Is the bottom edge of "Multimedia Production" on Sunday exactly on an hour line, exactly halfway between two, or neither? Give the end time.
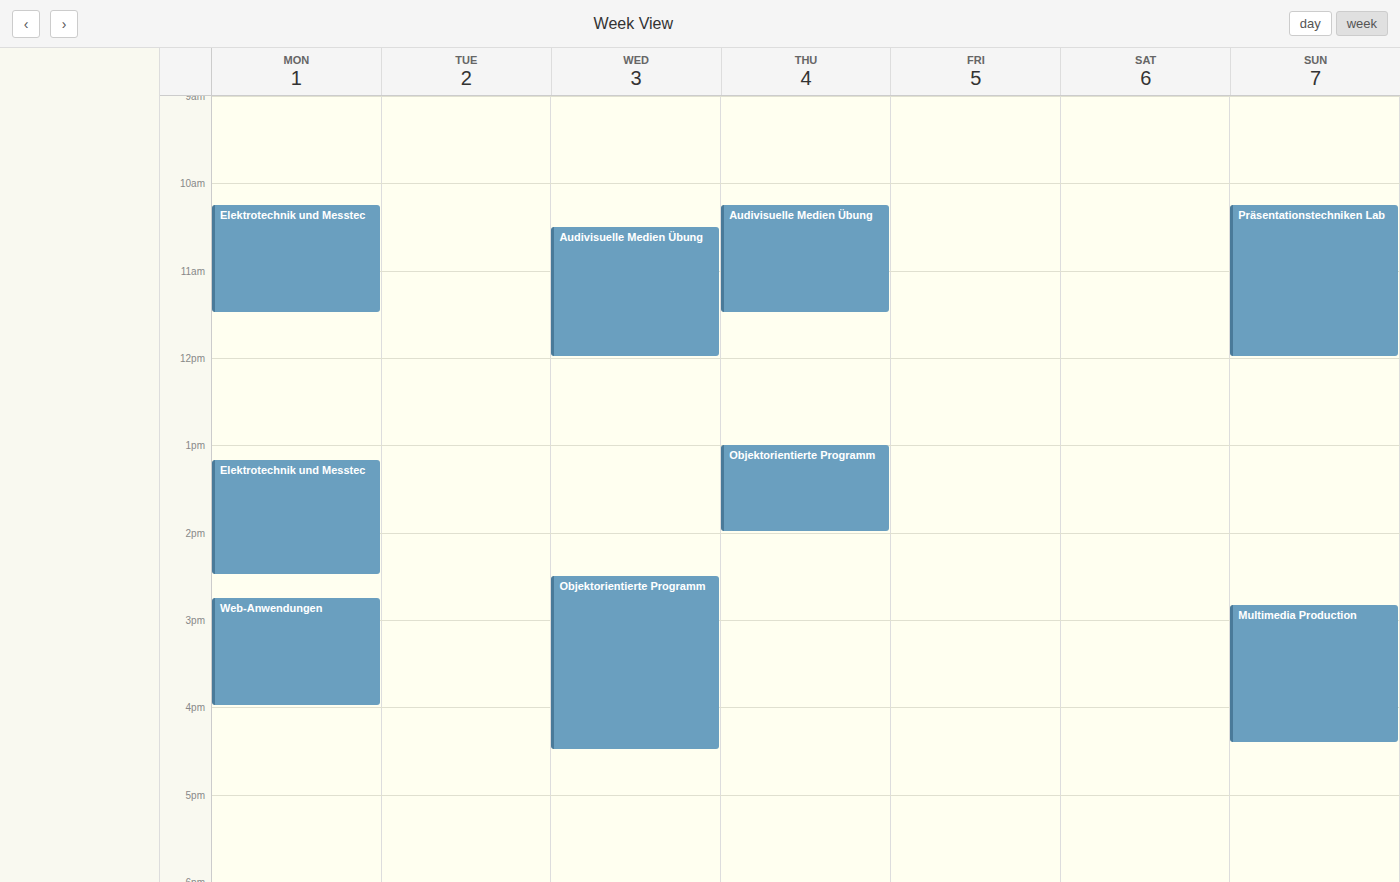
4:25 PM -- neither: 25 minutes below the 4 PM line and 35 minutes above the 5 PM line.